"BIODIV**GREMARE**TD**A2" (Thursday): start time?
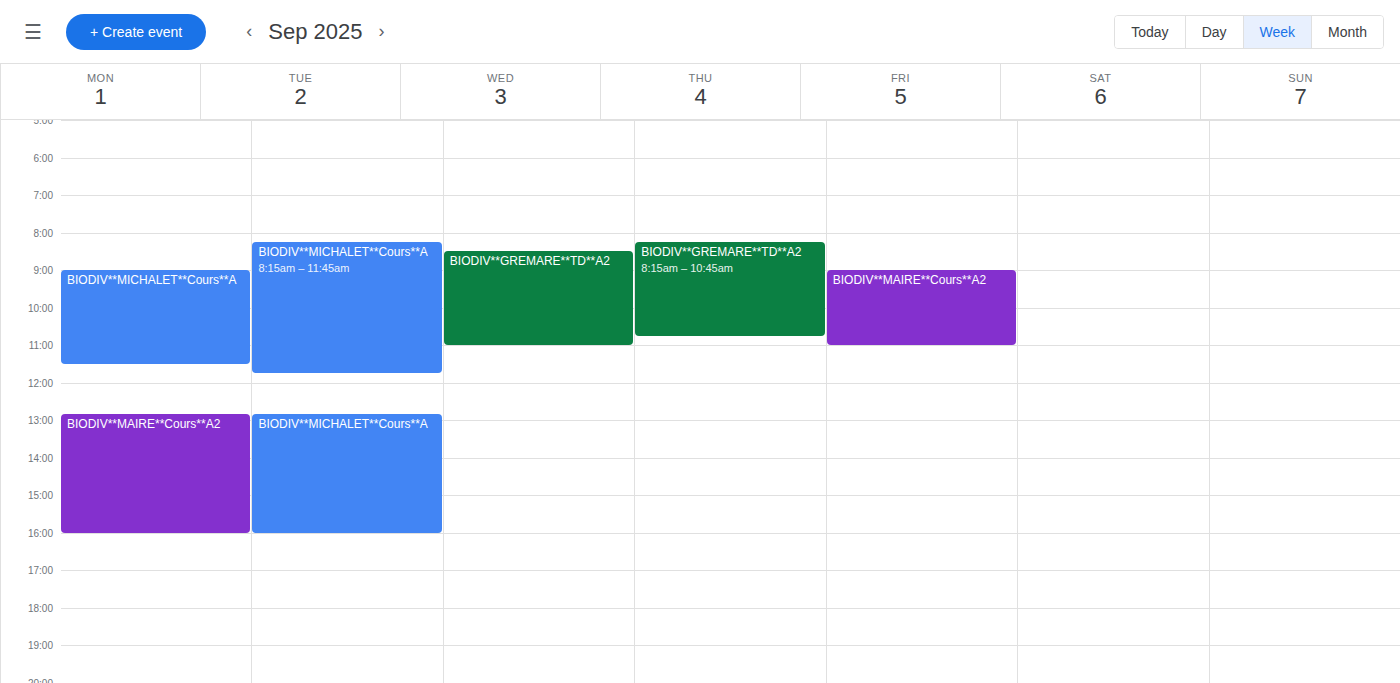
08:15